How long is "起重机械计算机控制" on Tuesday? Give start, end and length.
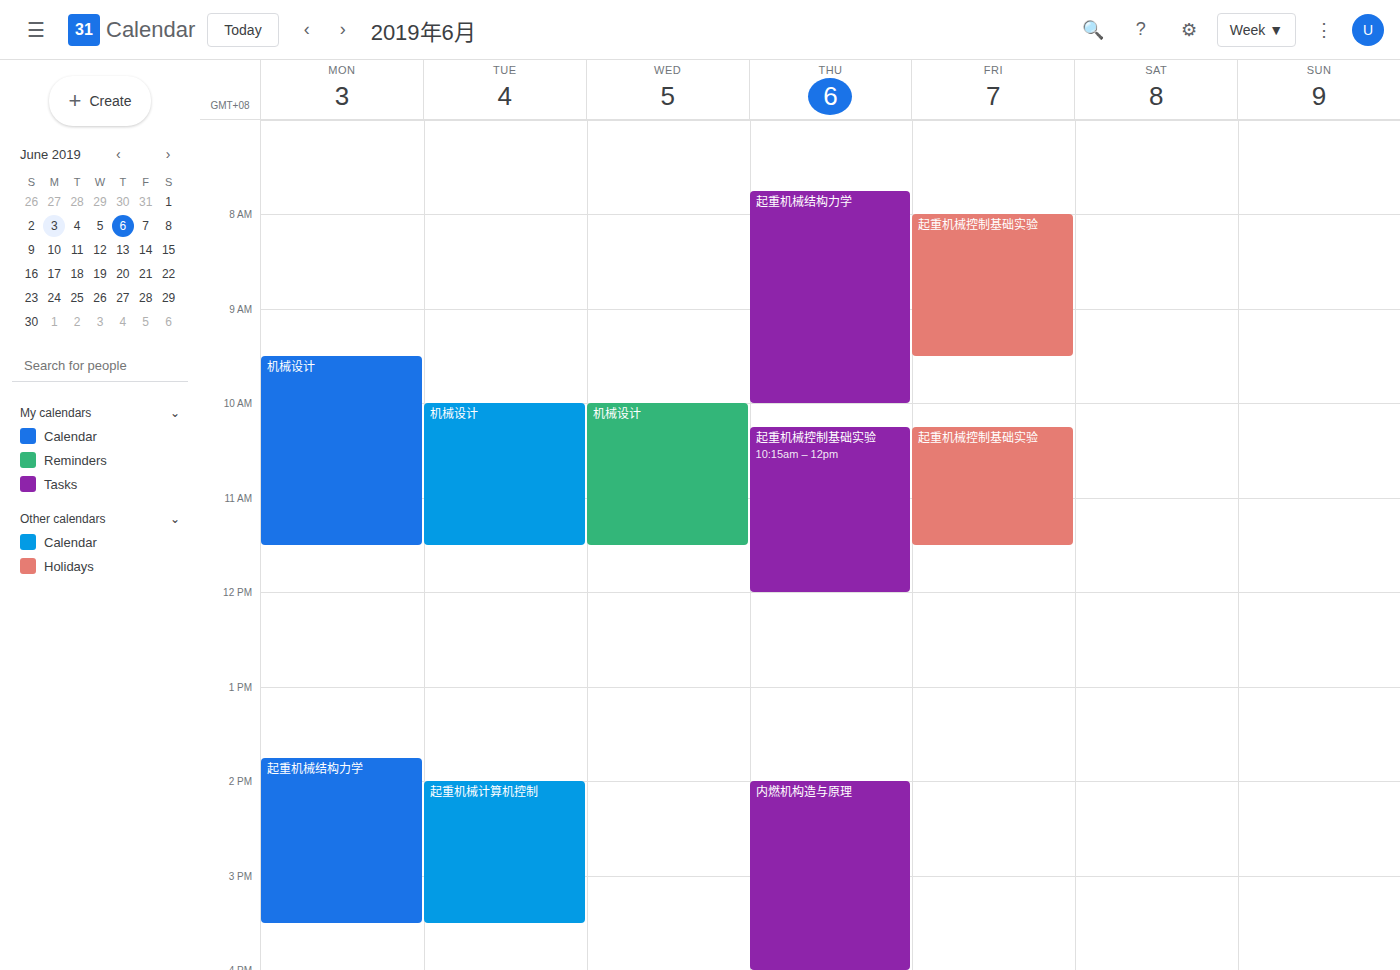
2:00 PM to 3:30 PM, 1 hour 30 minutes